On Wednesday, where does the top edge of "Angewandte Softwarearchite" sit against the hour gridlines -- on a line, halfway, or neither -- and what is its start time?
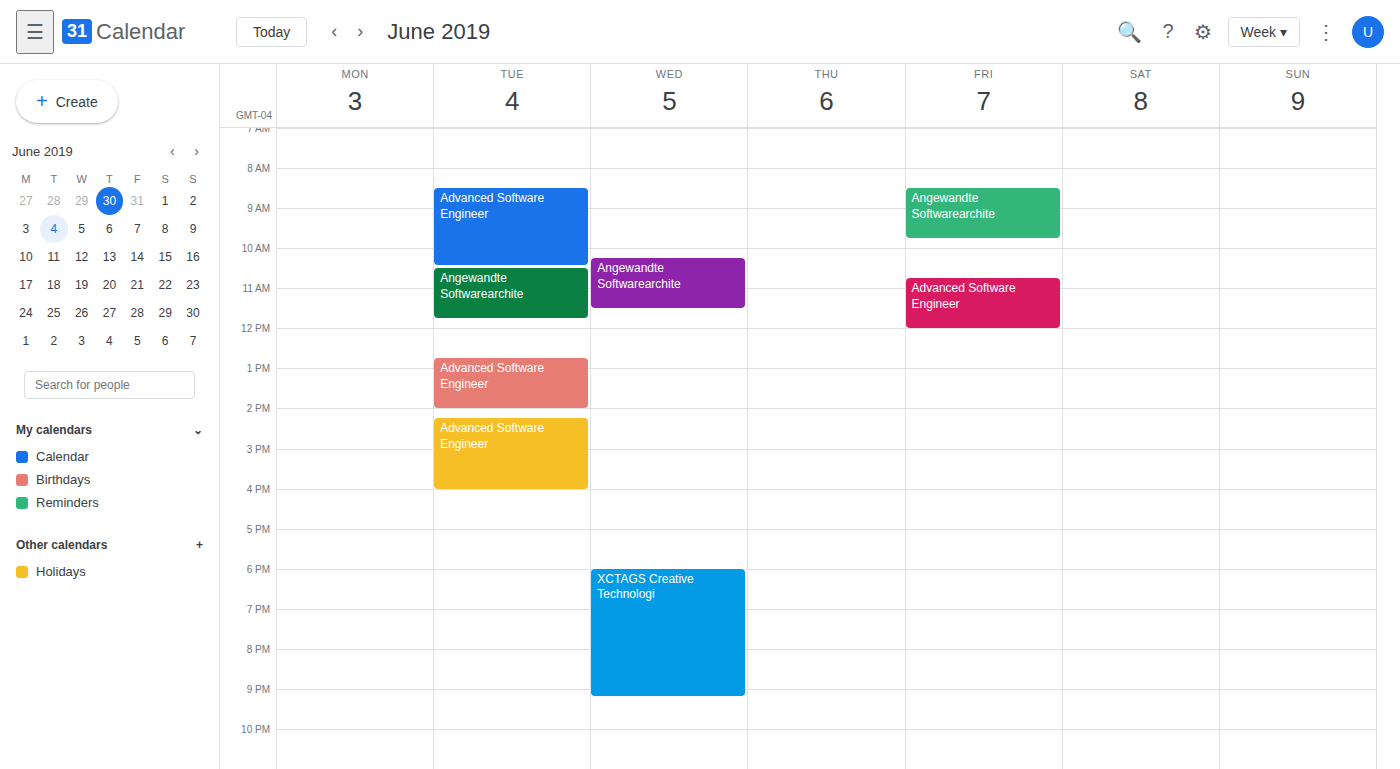
10:15 AM -- neither: a quarter of the way from the 10 AM line to the 11 AM line.